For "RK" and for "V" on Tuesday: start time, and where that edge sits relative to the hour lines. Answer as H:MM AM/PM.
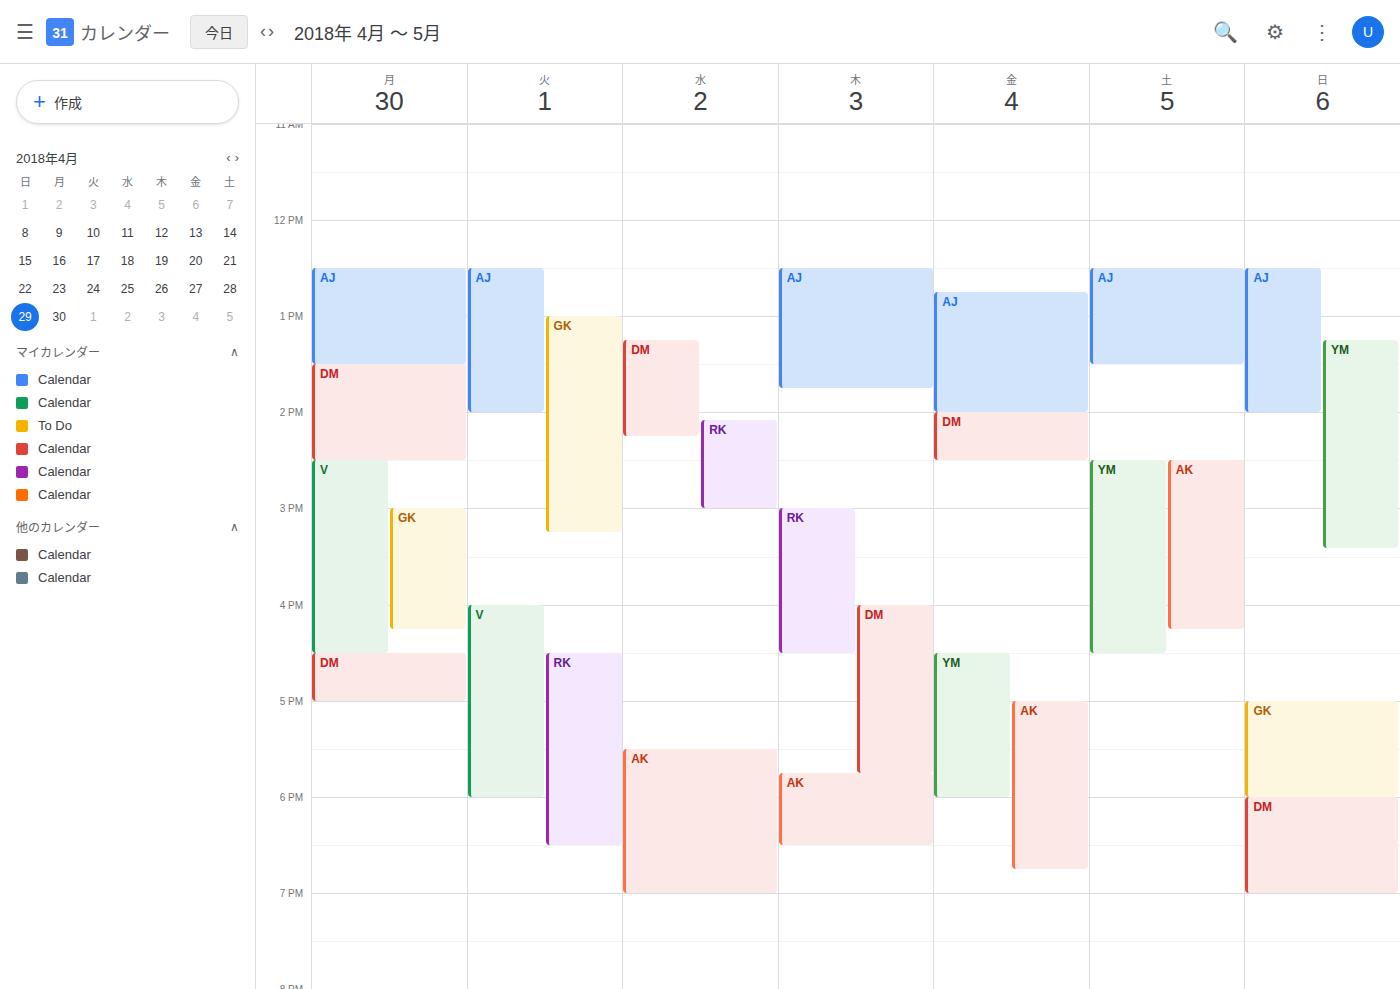
"RK": 4:30 PM, halfway between the 4 PM and 5 PM lines. "V": 4:00 PM, exactly on the 4 PM line.